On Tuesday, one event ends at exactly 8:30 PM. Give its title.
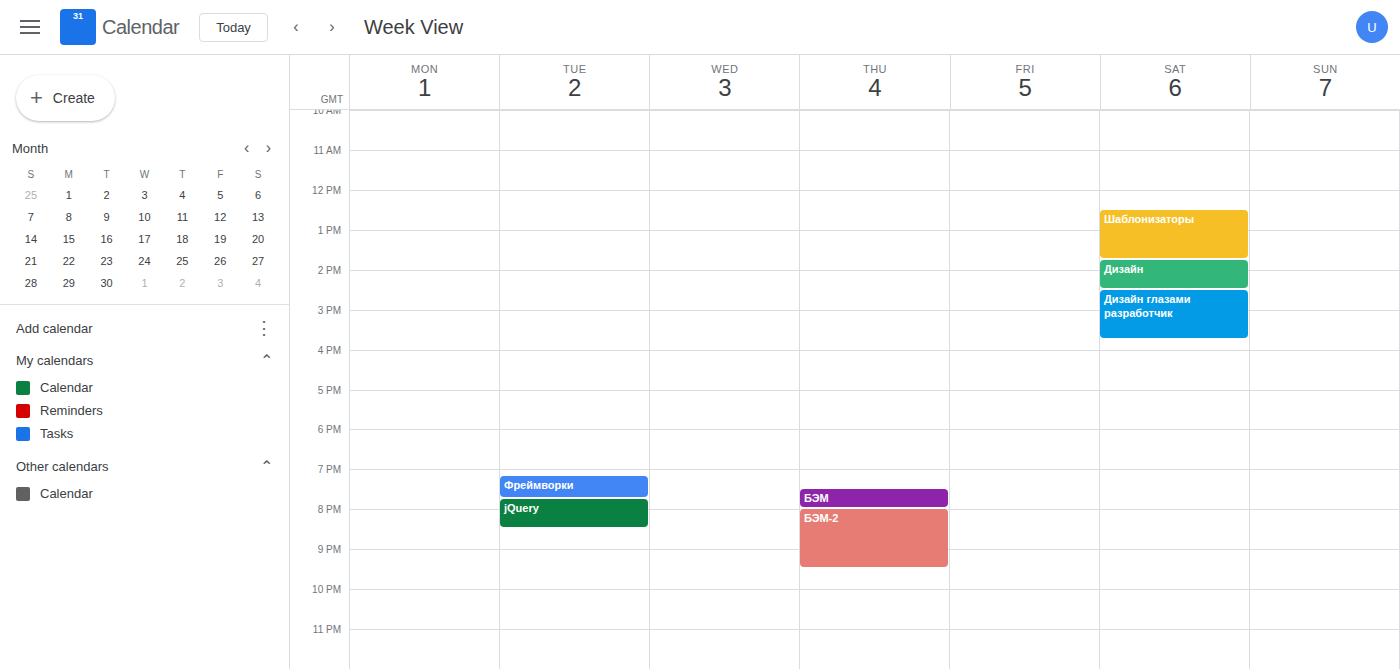
"jQuery"